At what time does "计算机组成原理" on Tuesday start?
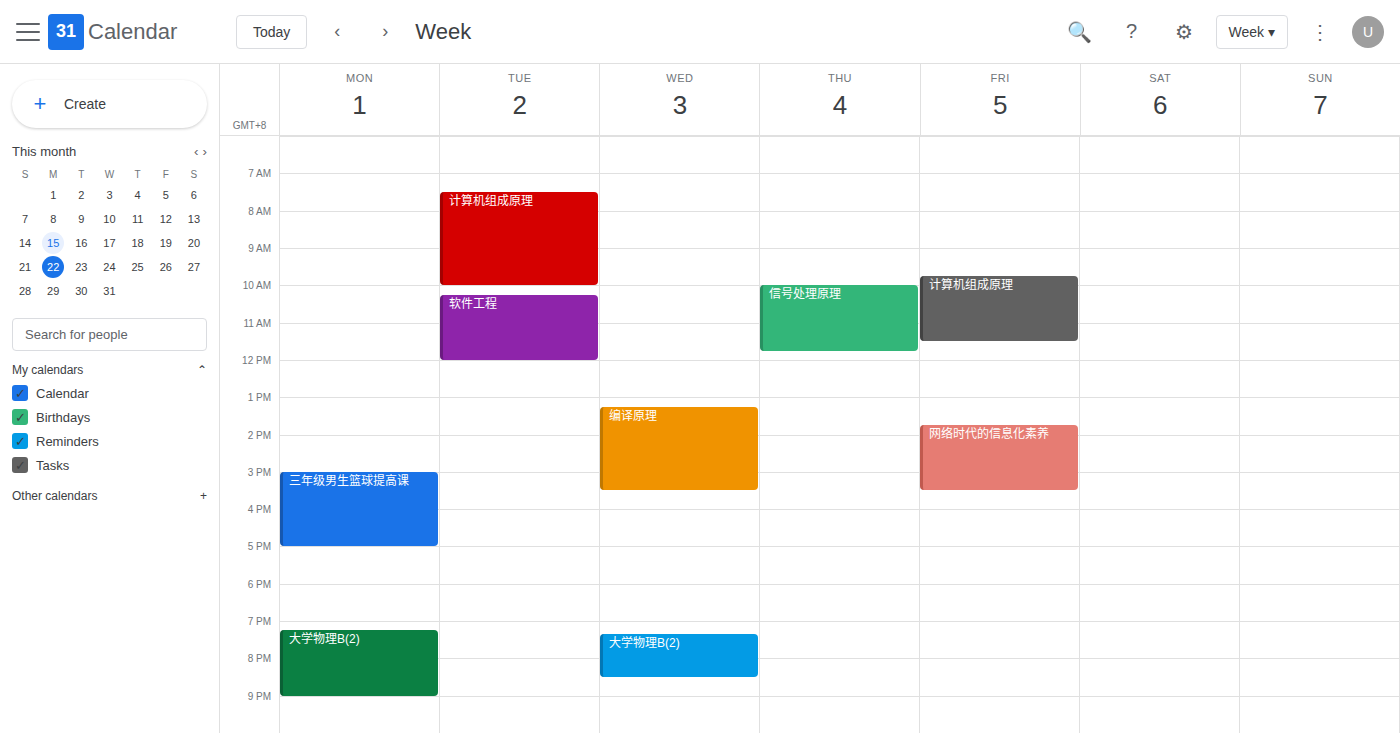
7:30 AM